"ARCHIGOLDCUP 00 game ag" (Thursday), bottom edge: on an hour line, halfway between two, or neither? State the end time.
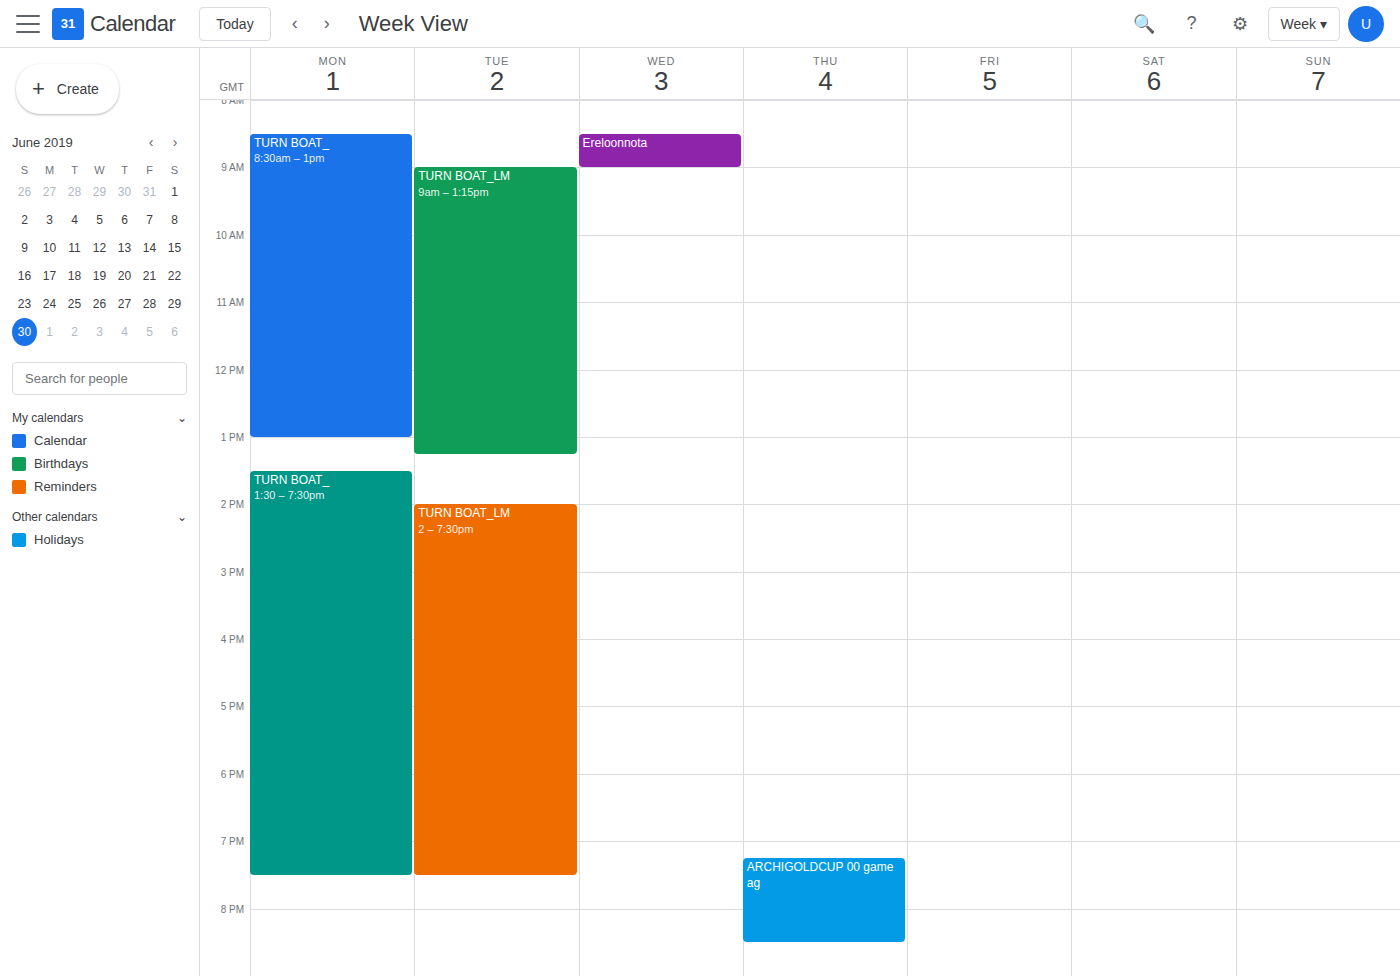
8:30 PM -- halfway between the 8 PM and 9 PM lines.